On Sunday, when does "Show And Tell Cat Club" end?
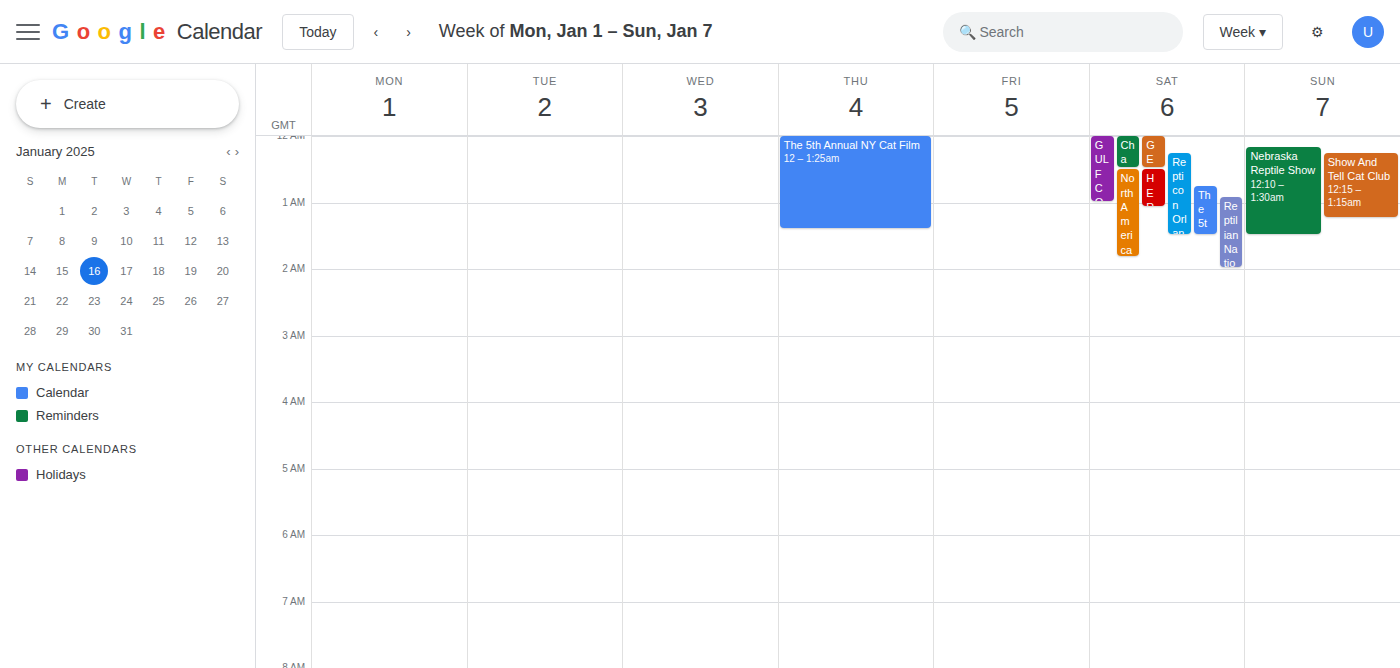
1:15 AM